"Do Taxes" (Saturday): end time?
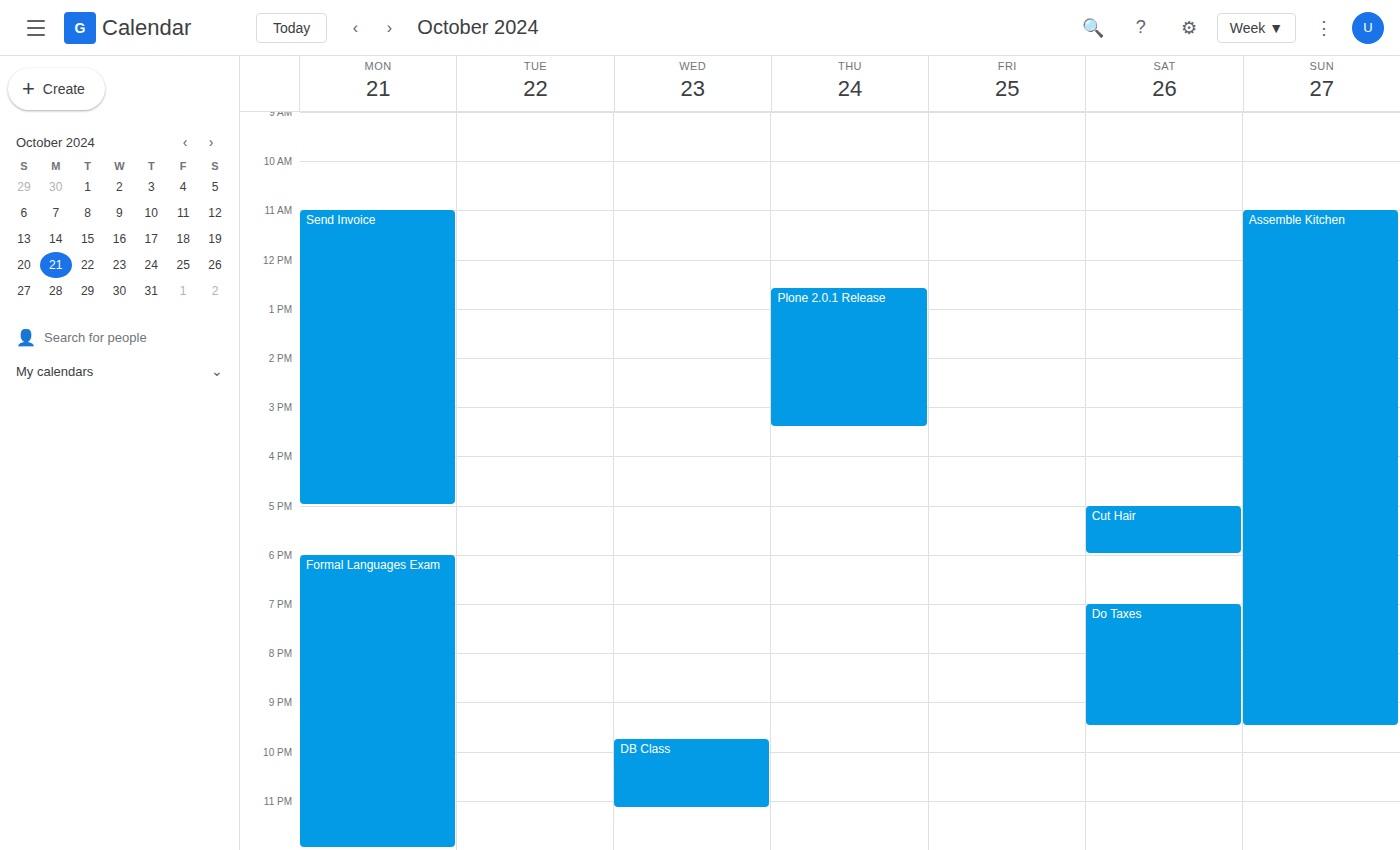
9:30 PM